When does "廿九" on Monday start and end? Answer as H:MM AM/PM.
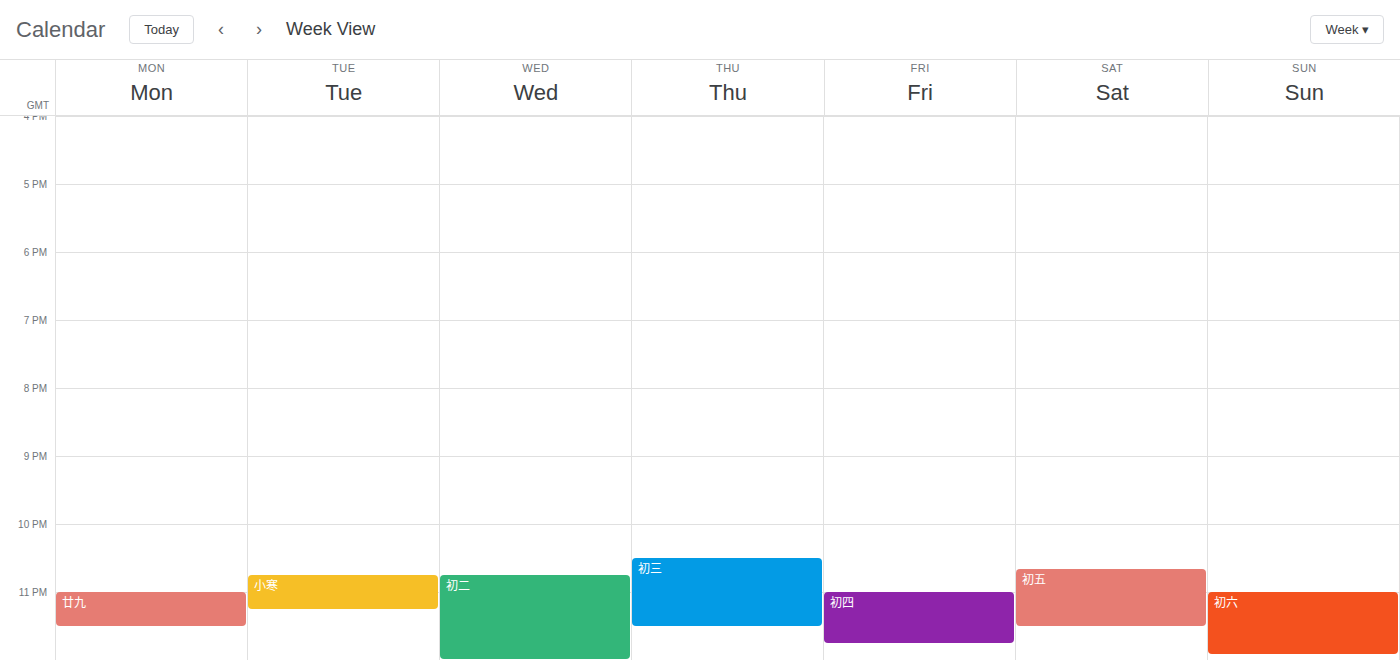
11:00 PM to 11:30 PM